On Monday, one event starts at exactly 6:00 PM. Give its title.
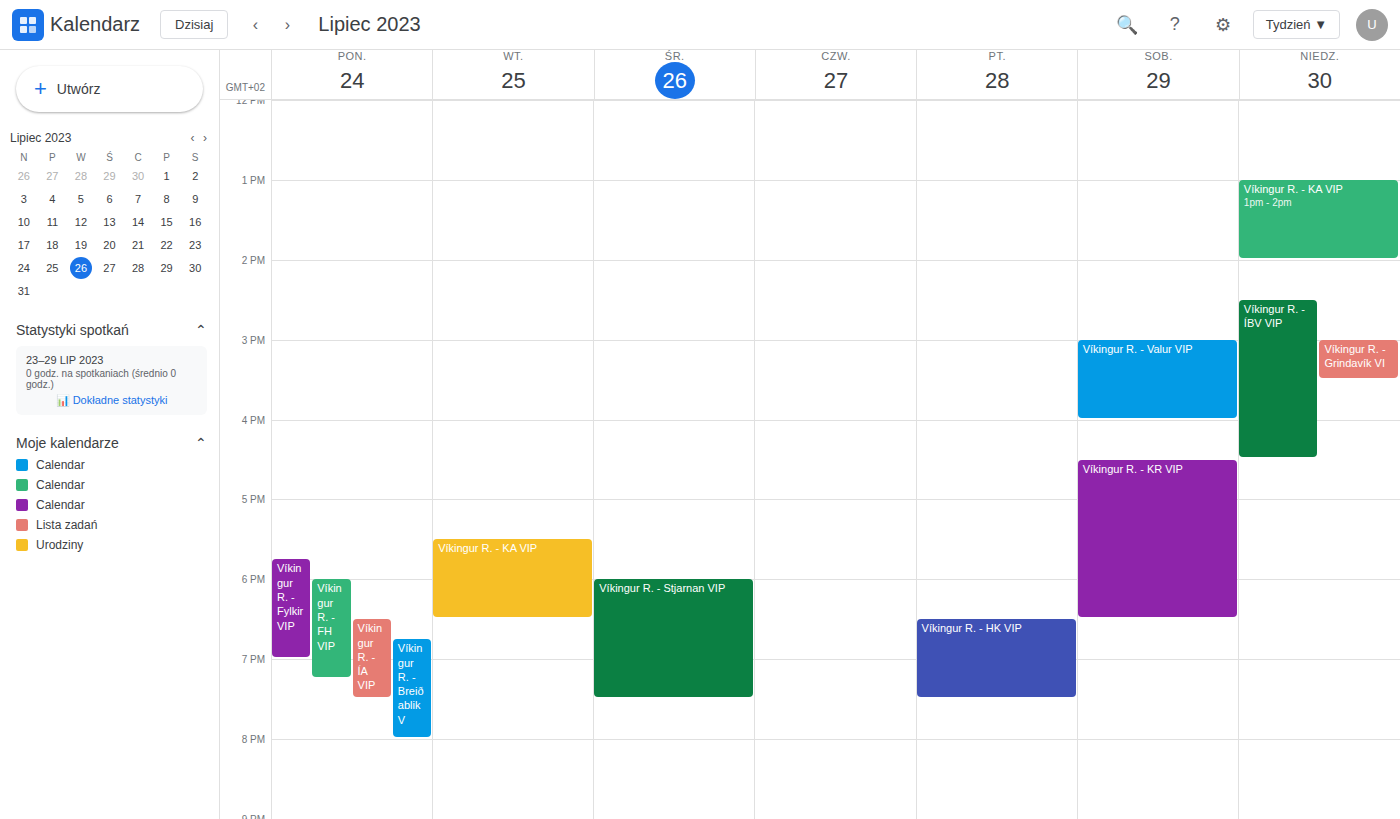
"Víkingur R. - FH VIP"